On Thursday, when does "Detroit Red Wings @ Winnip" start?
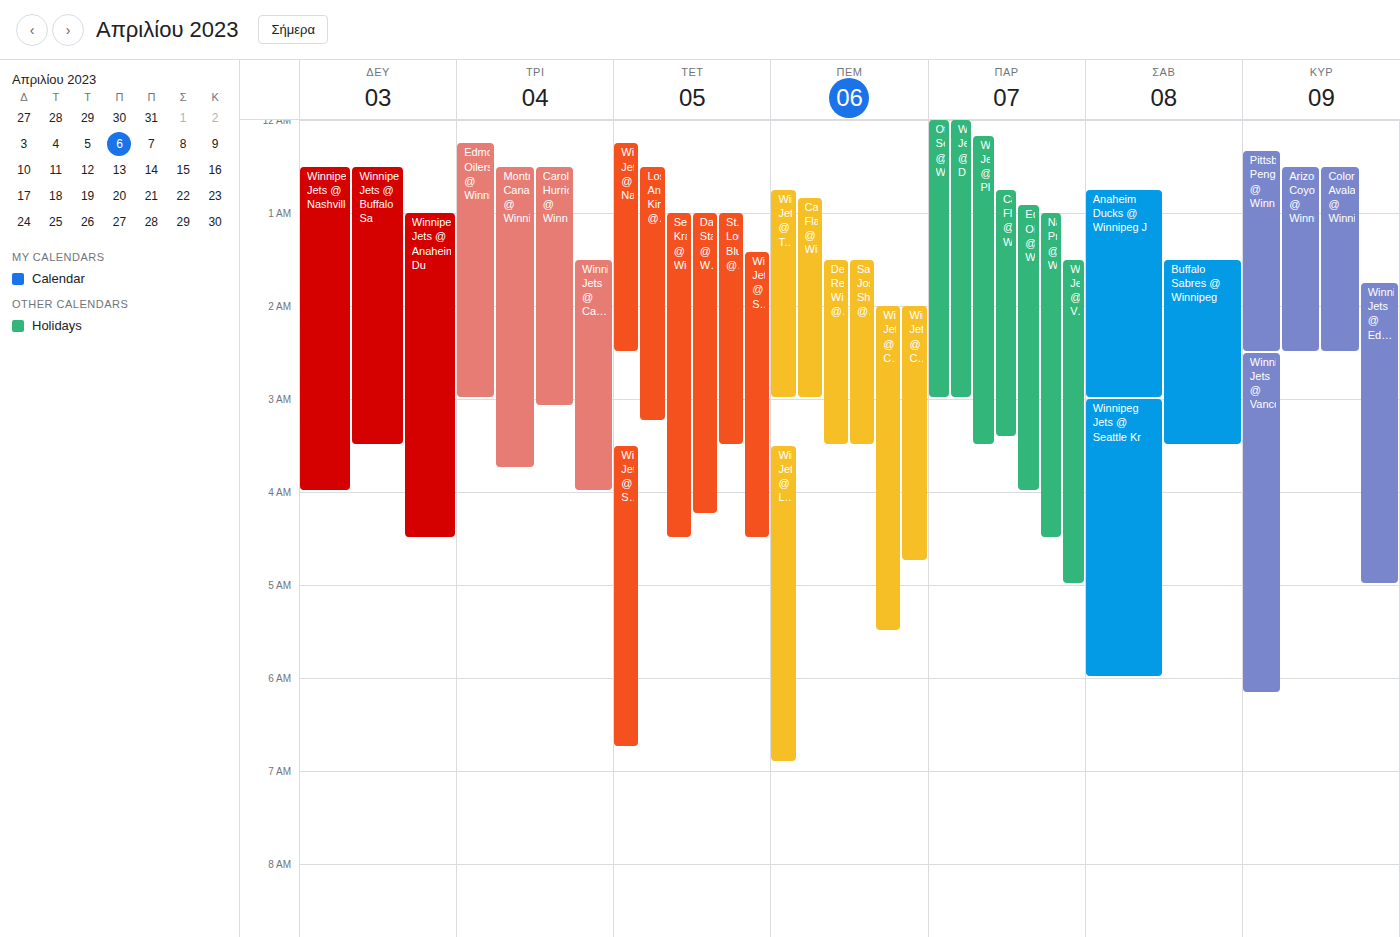
01:30